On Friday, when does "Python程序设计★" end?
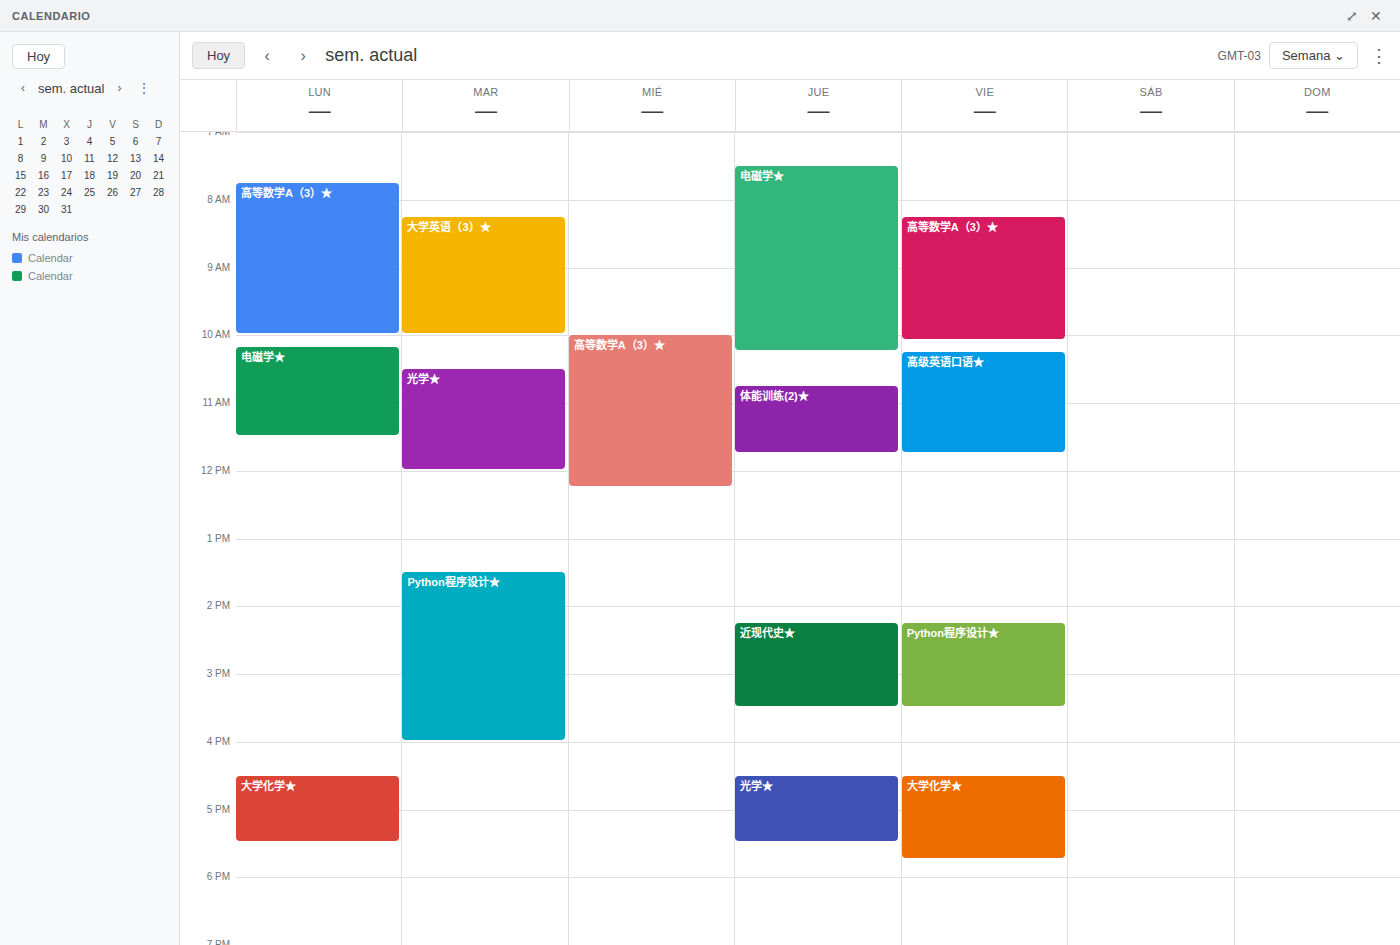
3:30 PM